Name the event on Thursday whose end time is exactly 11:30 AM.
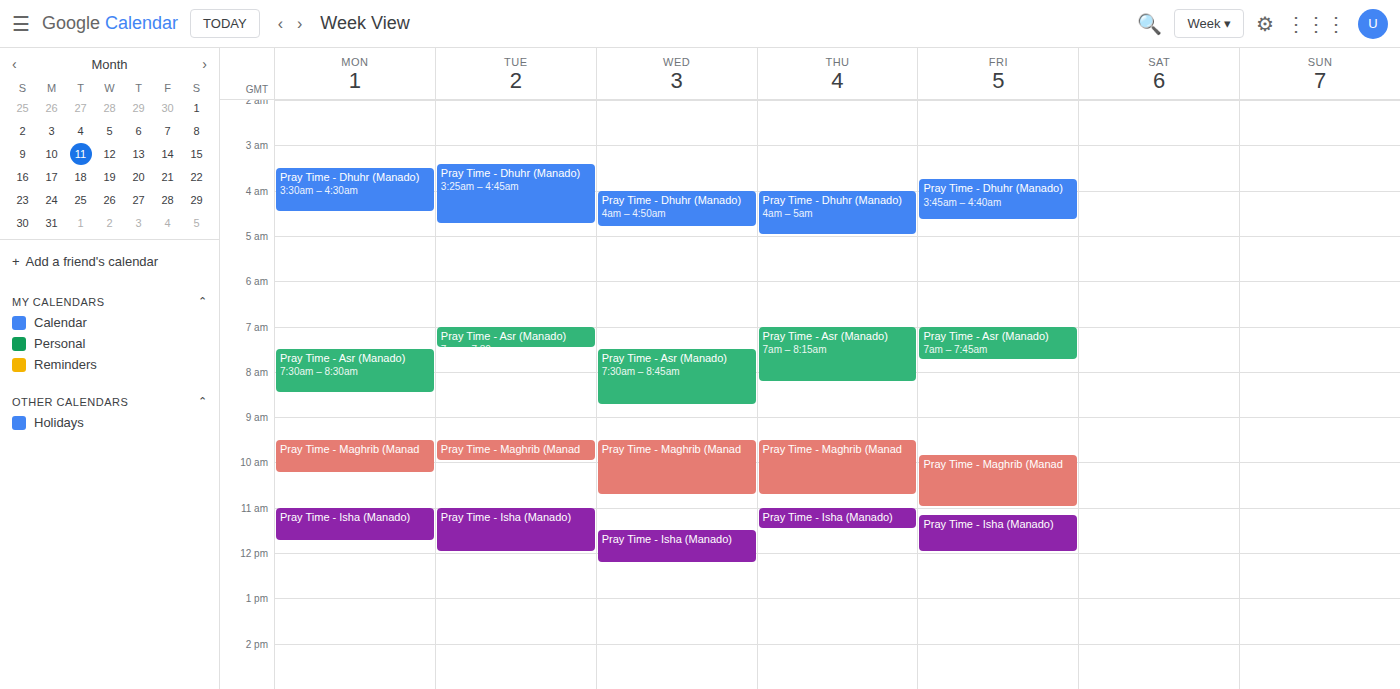
"Pray Time - Isha (Manado)"